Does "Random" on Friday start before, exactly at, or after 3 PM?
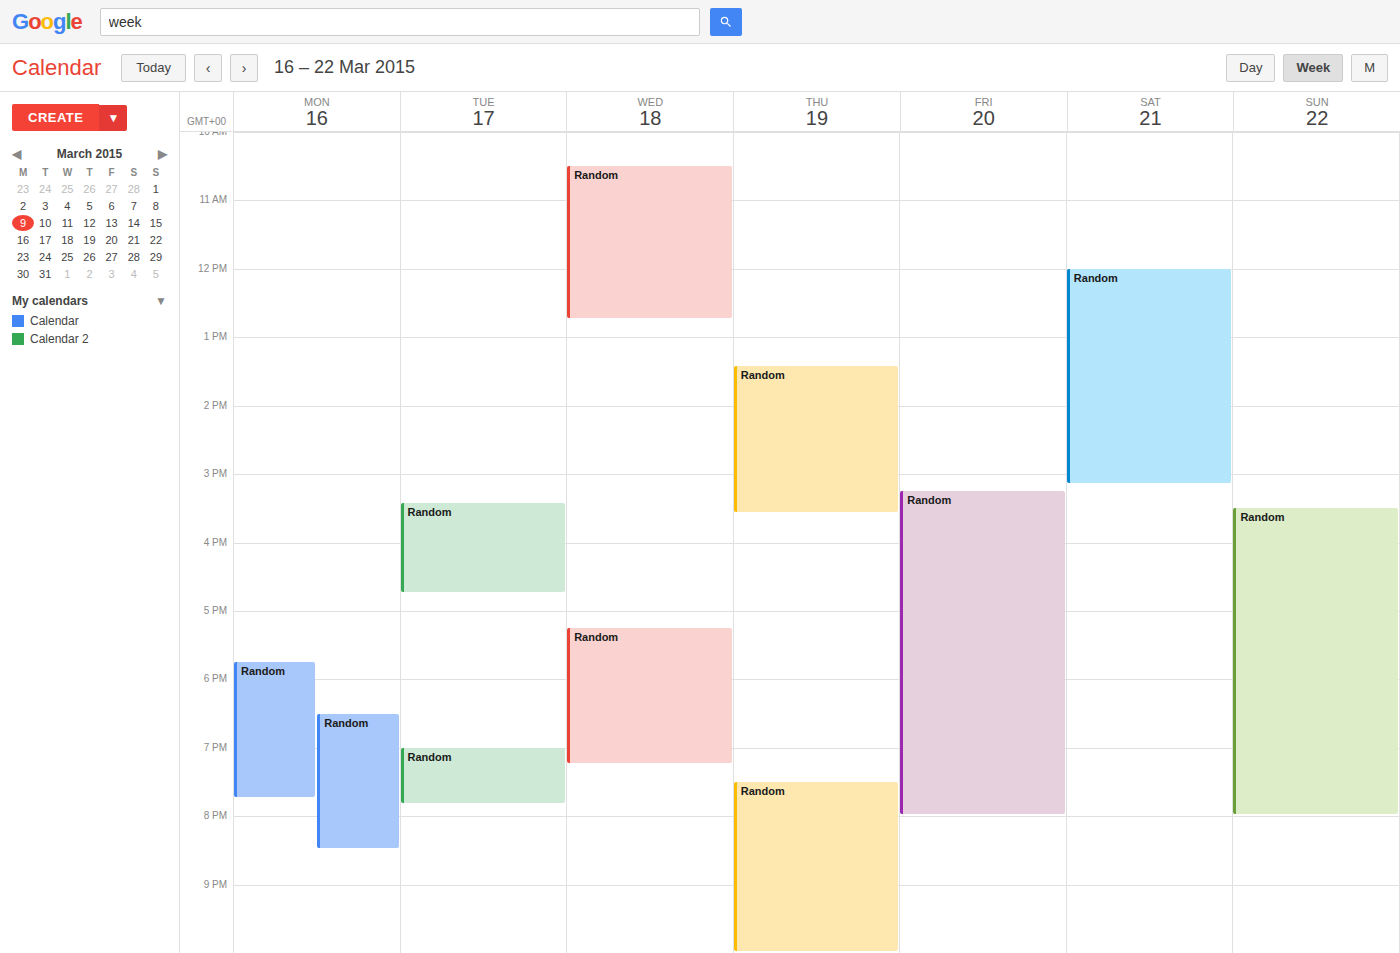
3:15 PM -- after 3 PM, 15 minutes below the 3 PM line.